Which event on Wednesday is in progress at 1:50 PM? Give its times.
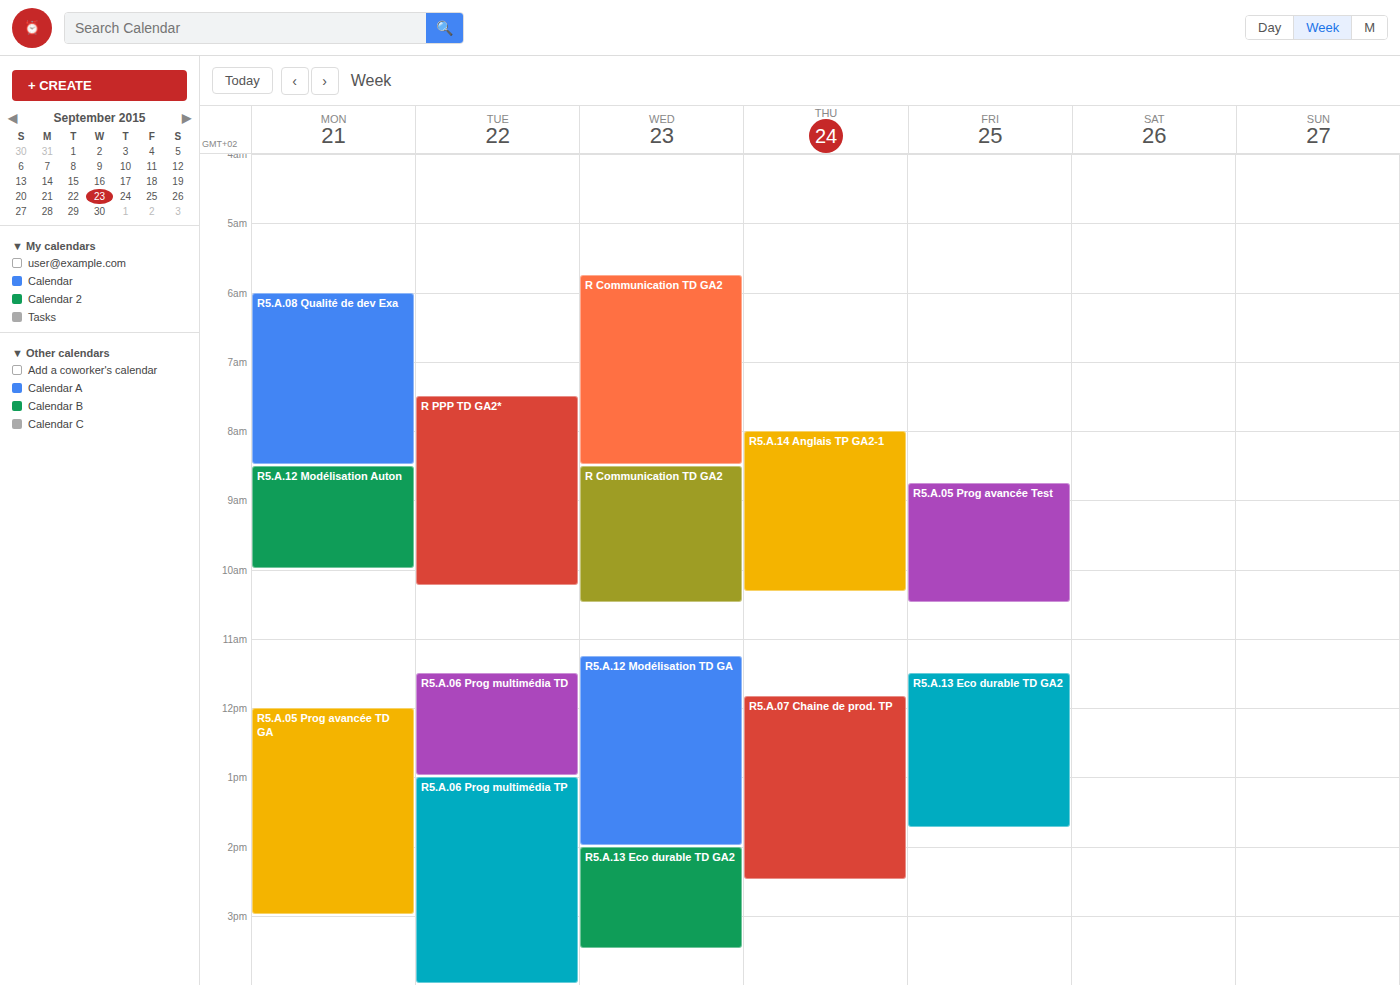
"R5.A.12 Modélisation TD GA", 11:15 AM to 2:00 PM